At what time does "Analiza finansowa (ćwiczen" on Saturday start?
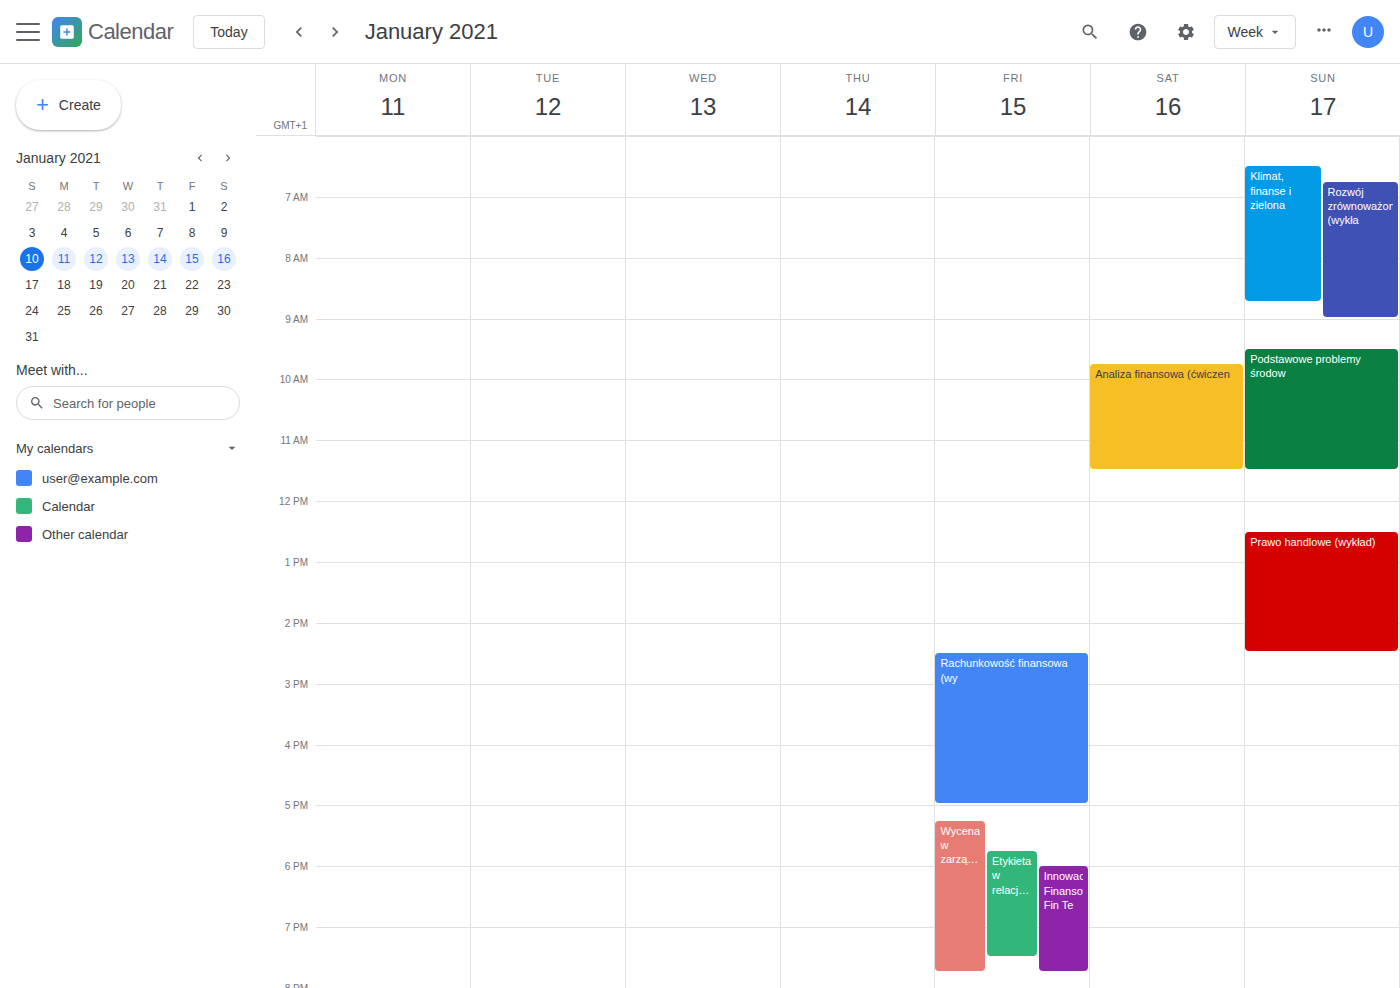
9:45 AM